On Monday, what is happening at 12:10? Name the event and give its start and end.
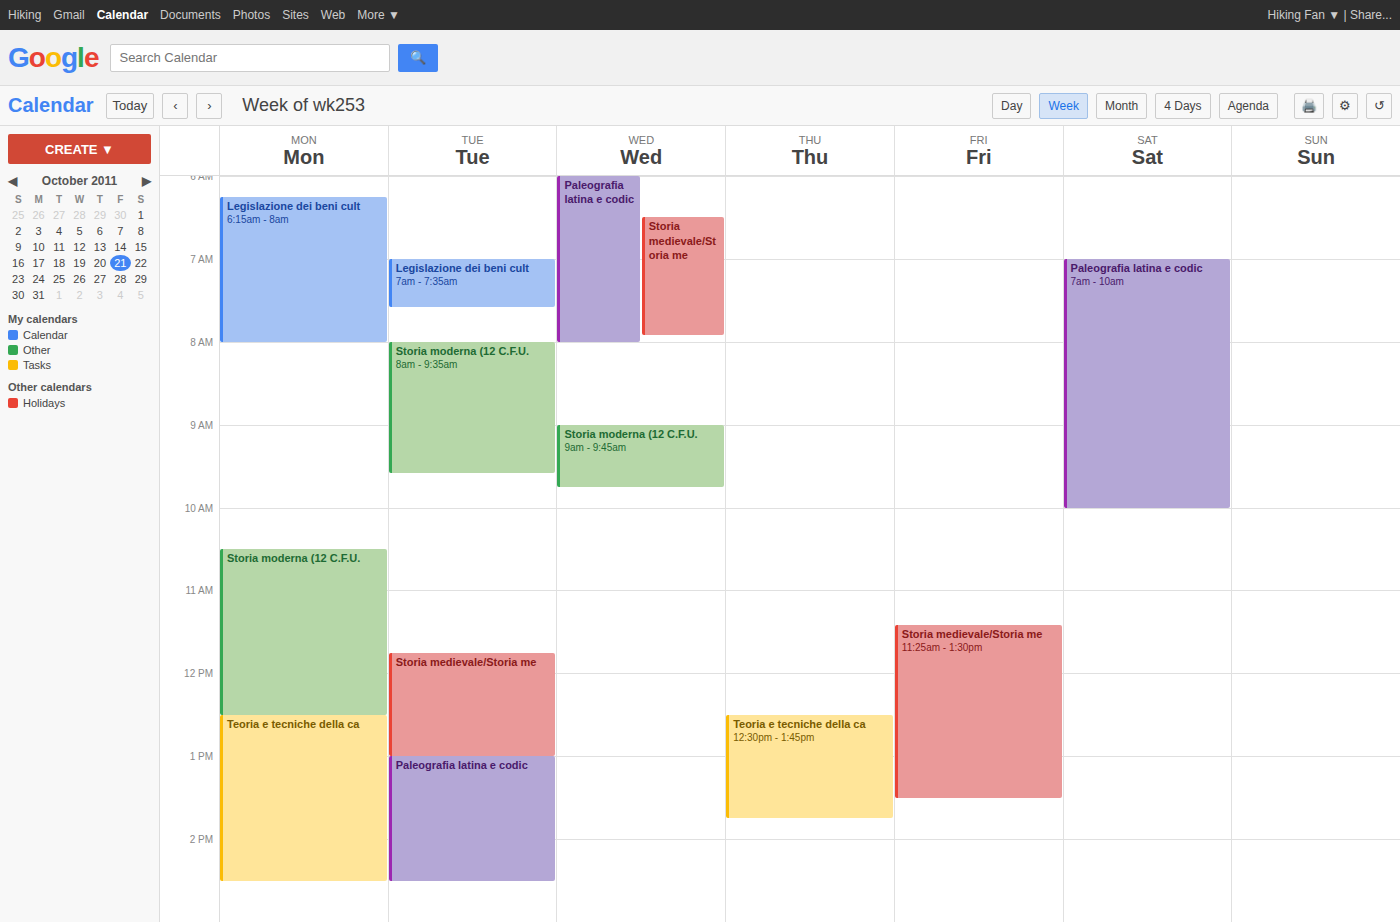
"Storia moderna (12 C.F.U.", 10:30 to 12:30